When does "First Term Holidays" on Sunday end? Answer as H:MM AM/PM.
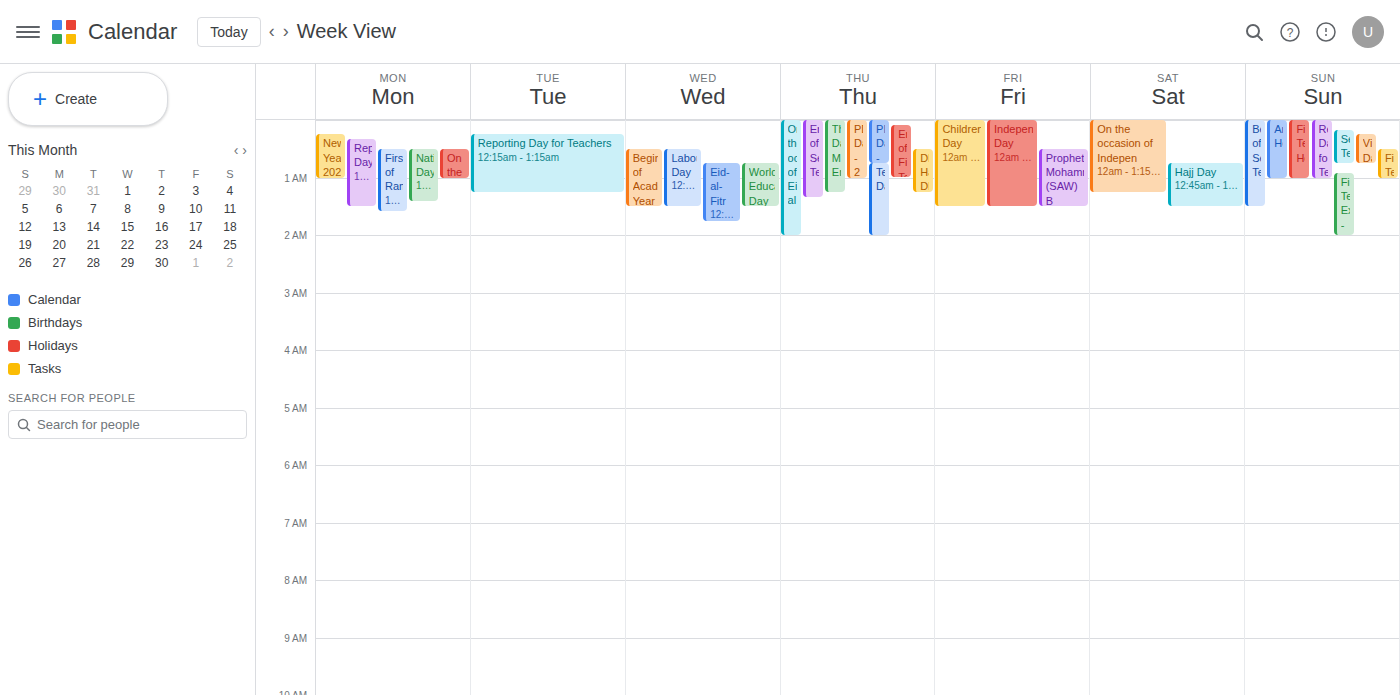
1:00 AM